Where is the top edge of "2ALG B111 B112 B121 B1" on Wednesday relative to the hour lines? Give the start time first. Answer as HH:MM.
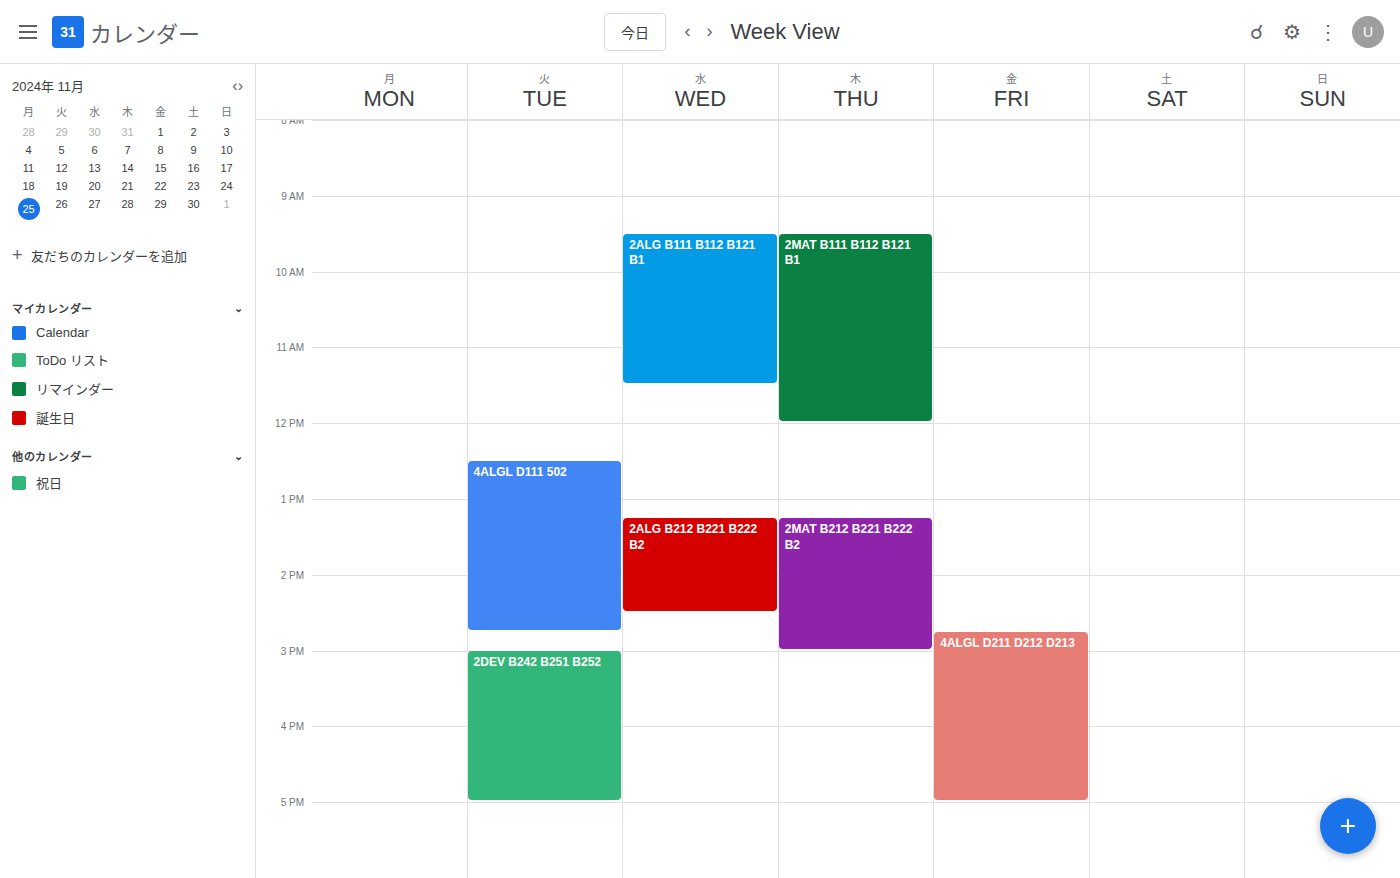
09:30 -- halfway between the 09:00 and 10:00 lines.